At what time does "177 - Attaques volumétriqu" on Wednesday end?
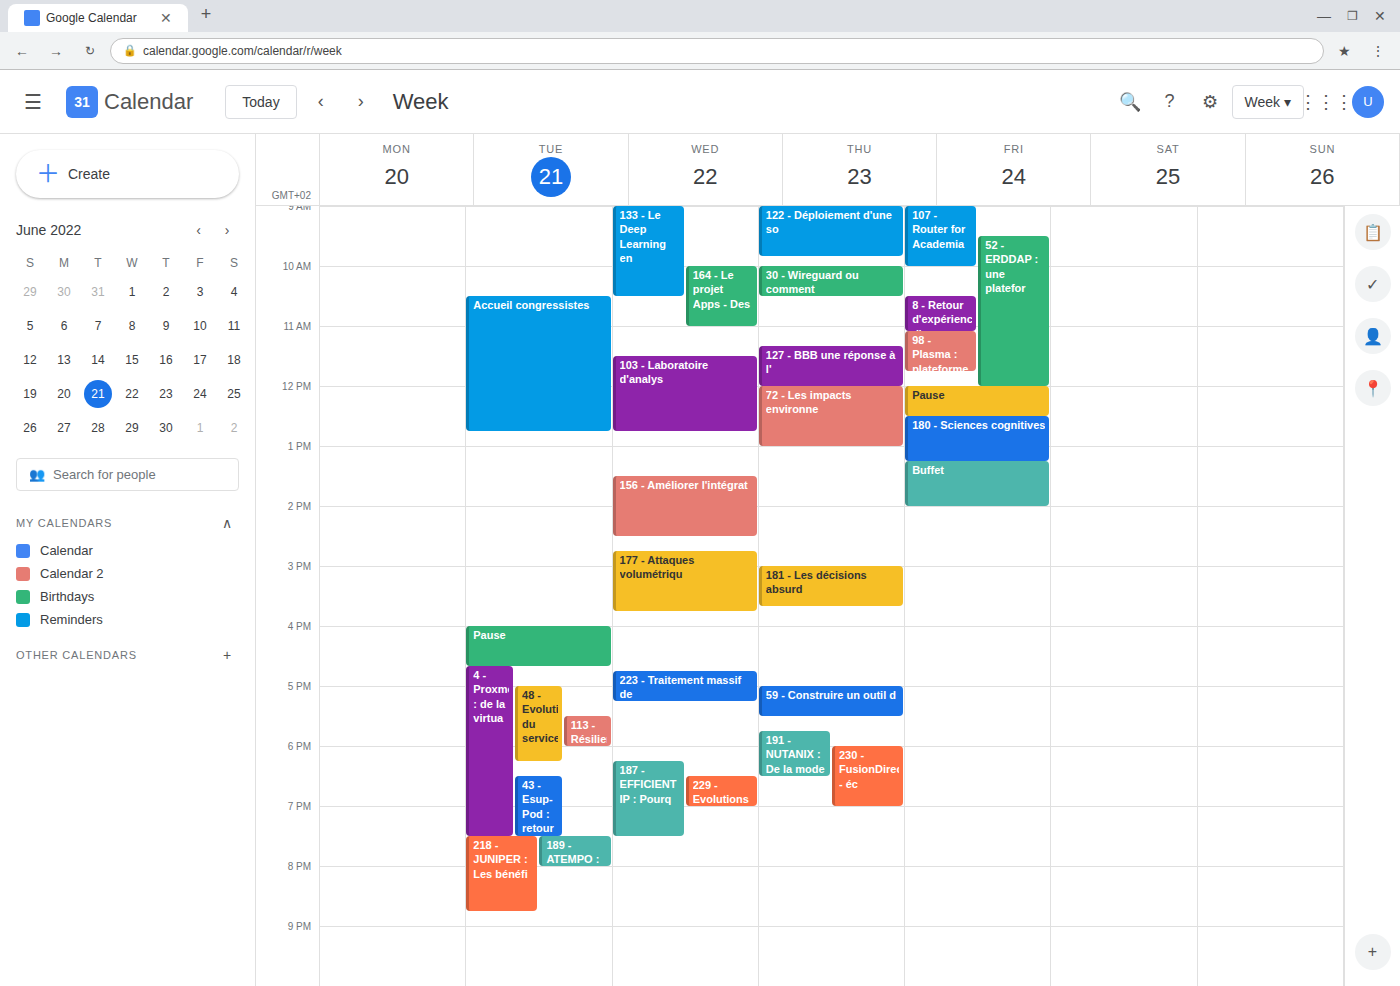
3:45 PM